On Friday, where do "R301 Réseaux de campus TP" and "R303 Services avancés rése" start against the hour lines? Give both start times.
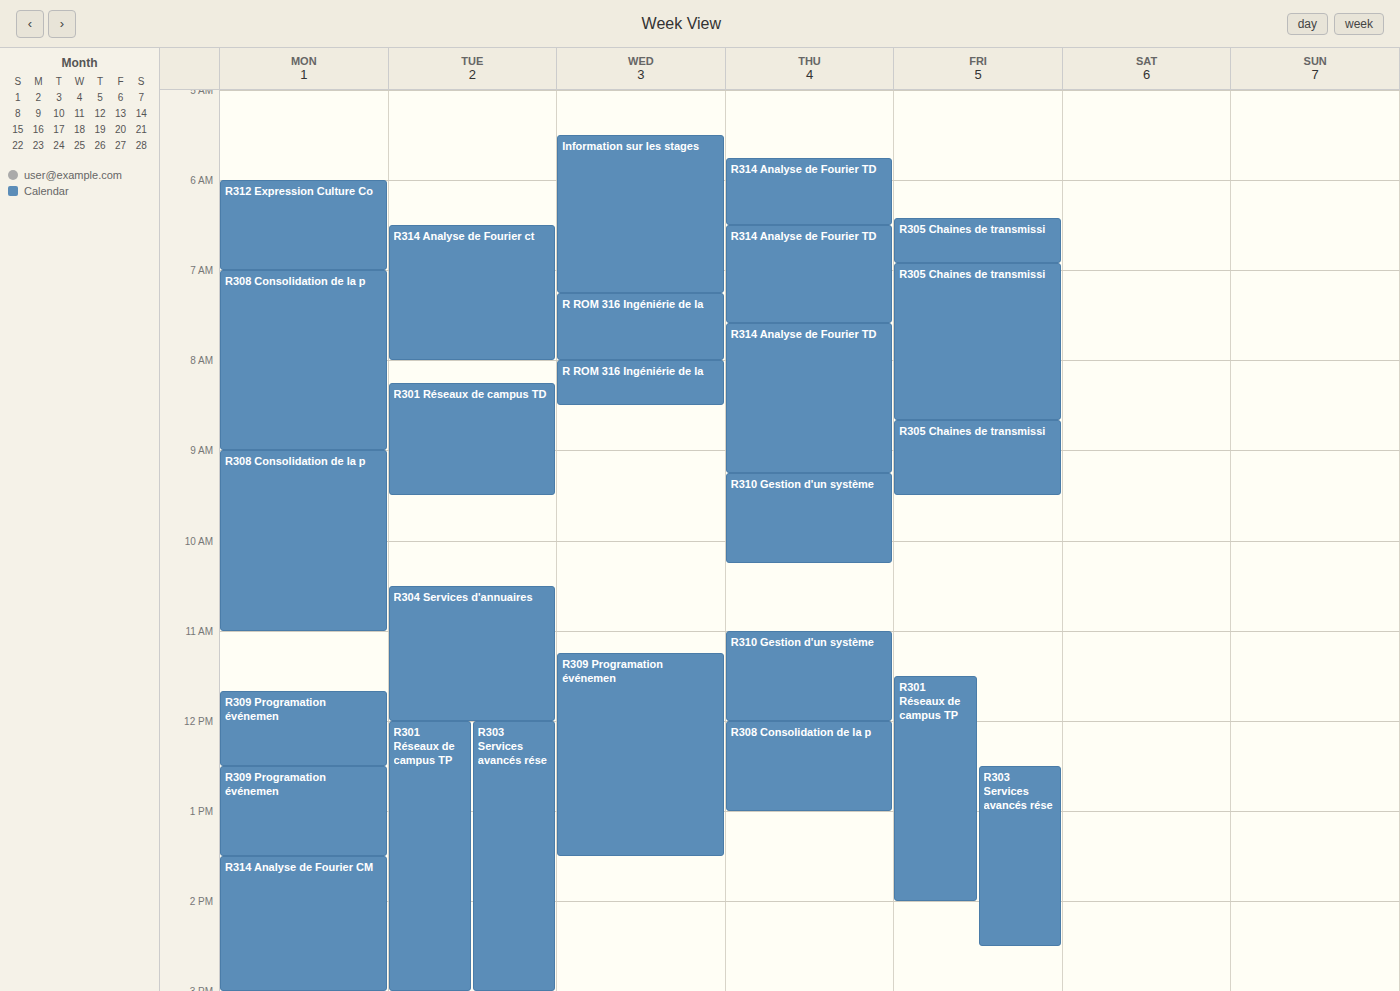
"R301 Réseaux de campus TP": 11:30 AM, halfway between the 11 AM and 12 PM lines. "R303 Services avancés rése": 12:30 PM, halfway between the 12 PM and 1 PM lines.